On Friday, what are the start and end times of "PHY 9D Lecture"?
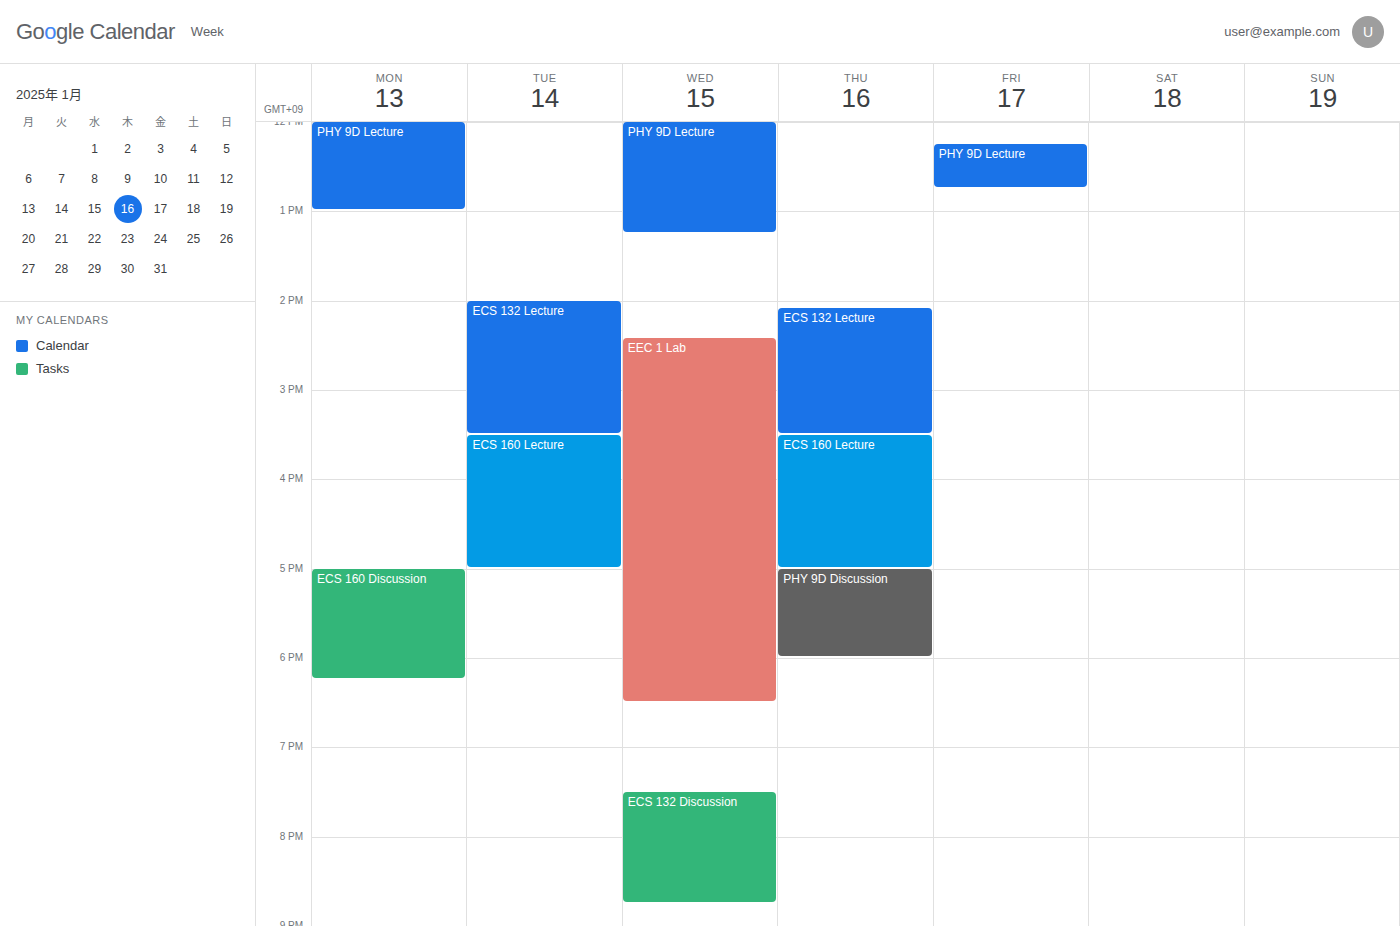
12:15 PM to 12:45 PM